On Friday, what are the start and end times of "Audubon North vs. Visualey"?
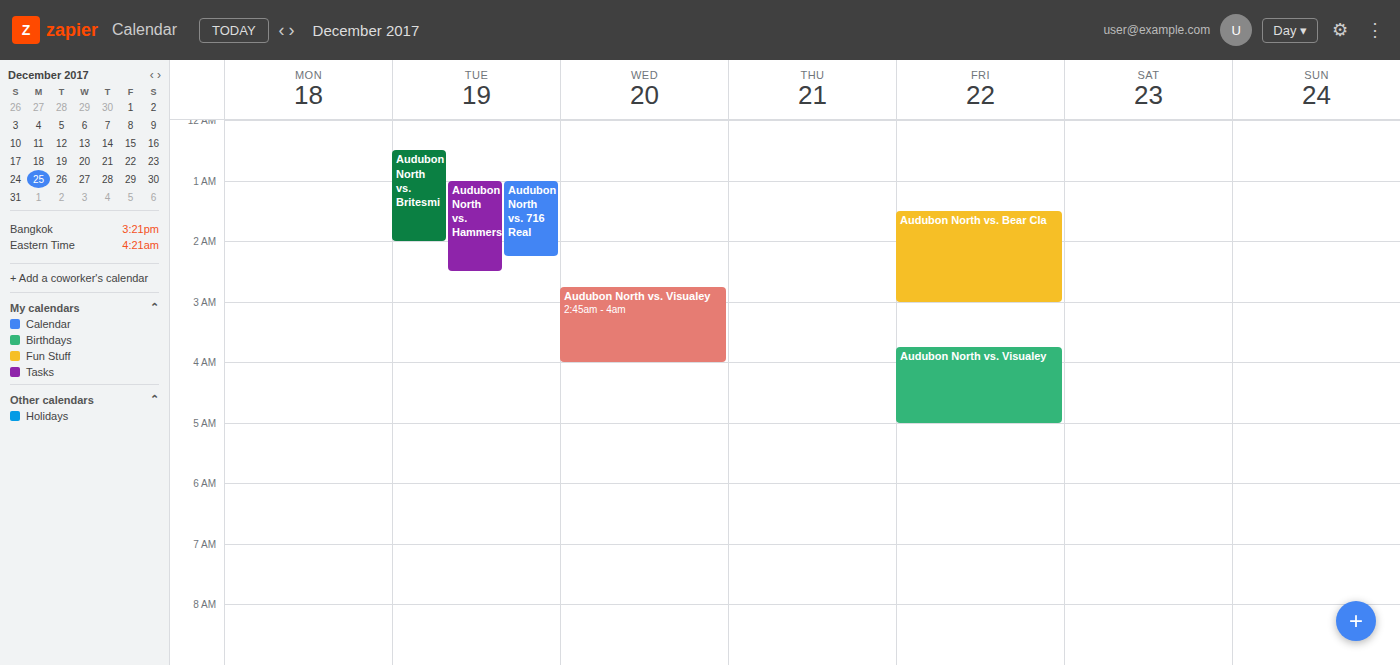
3:45 AM to 5:00 AM